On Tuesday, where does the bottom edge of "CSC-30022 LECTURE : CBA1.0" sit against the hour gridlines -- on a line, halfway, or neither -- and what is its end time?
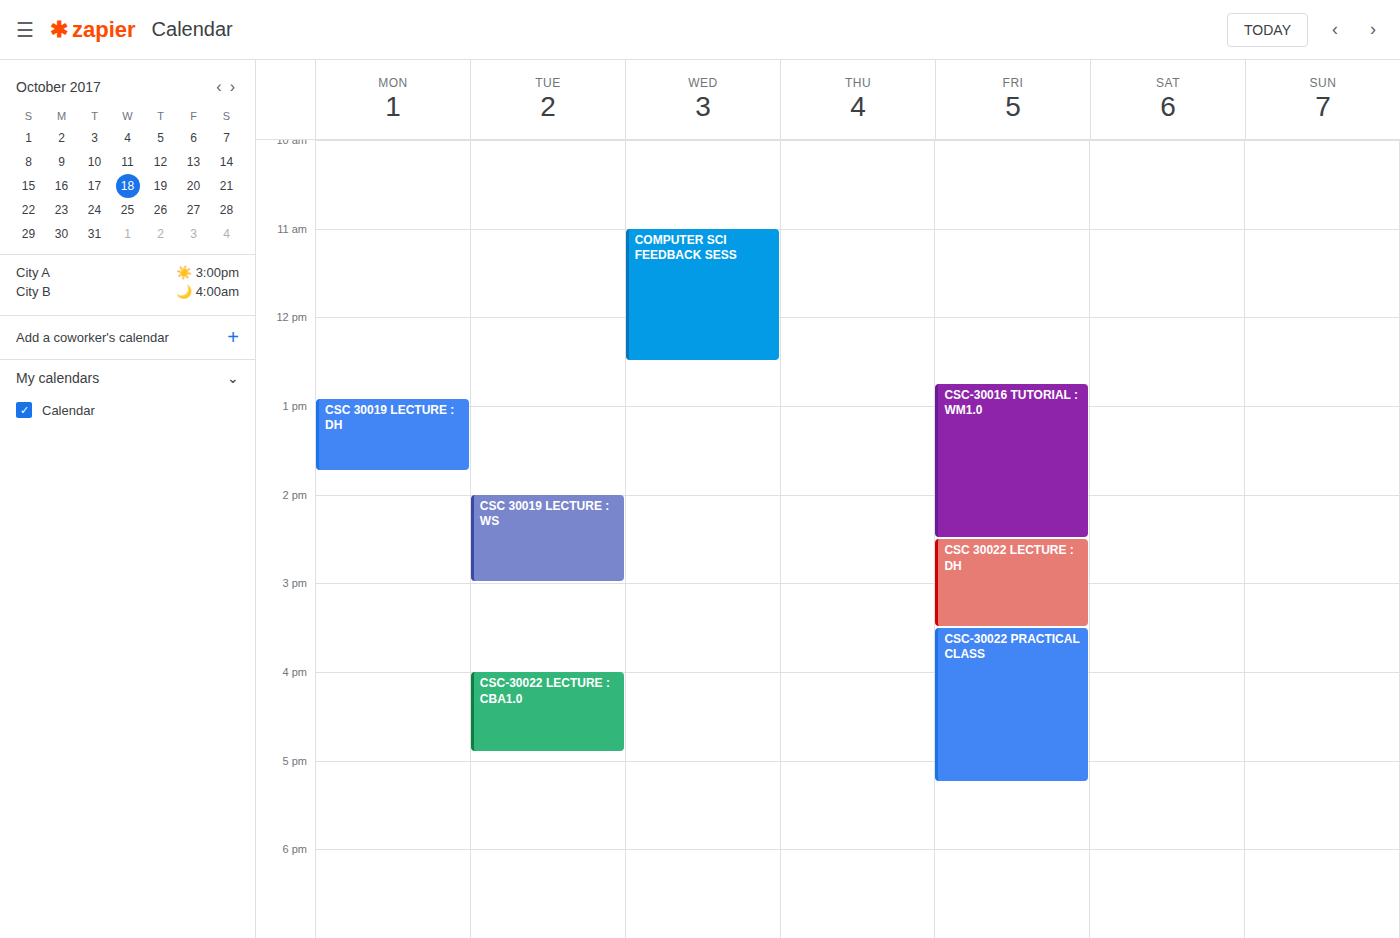
4:55 PM -- neither: 55 minutes below the 4 PM line and 5 minutes above the 5 PM line.